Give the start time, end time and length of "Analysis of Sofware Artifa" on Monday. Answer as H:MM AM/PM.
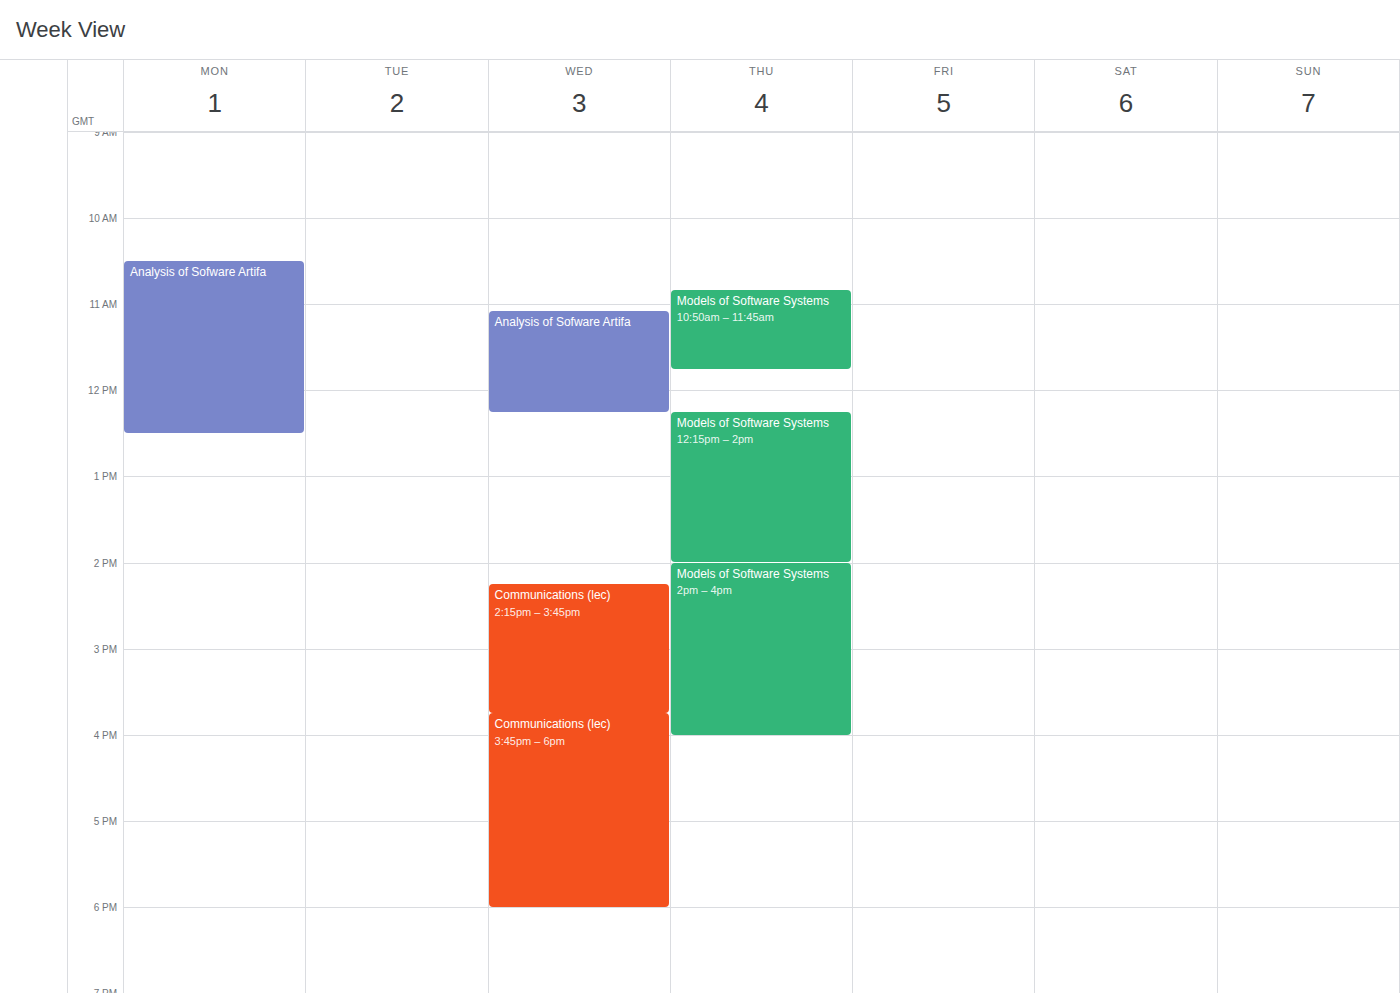
10:30 AM to 12:30 PM, 2 hours